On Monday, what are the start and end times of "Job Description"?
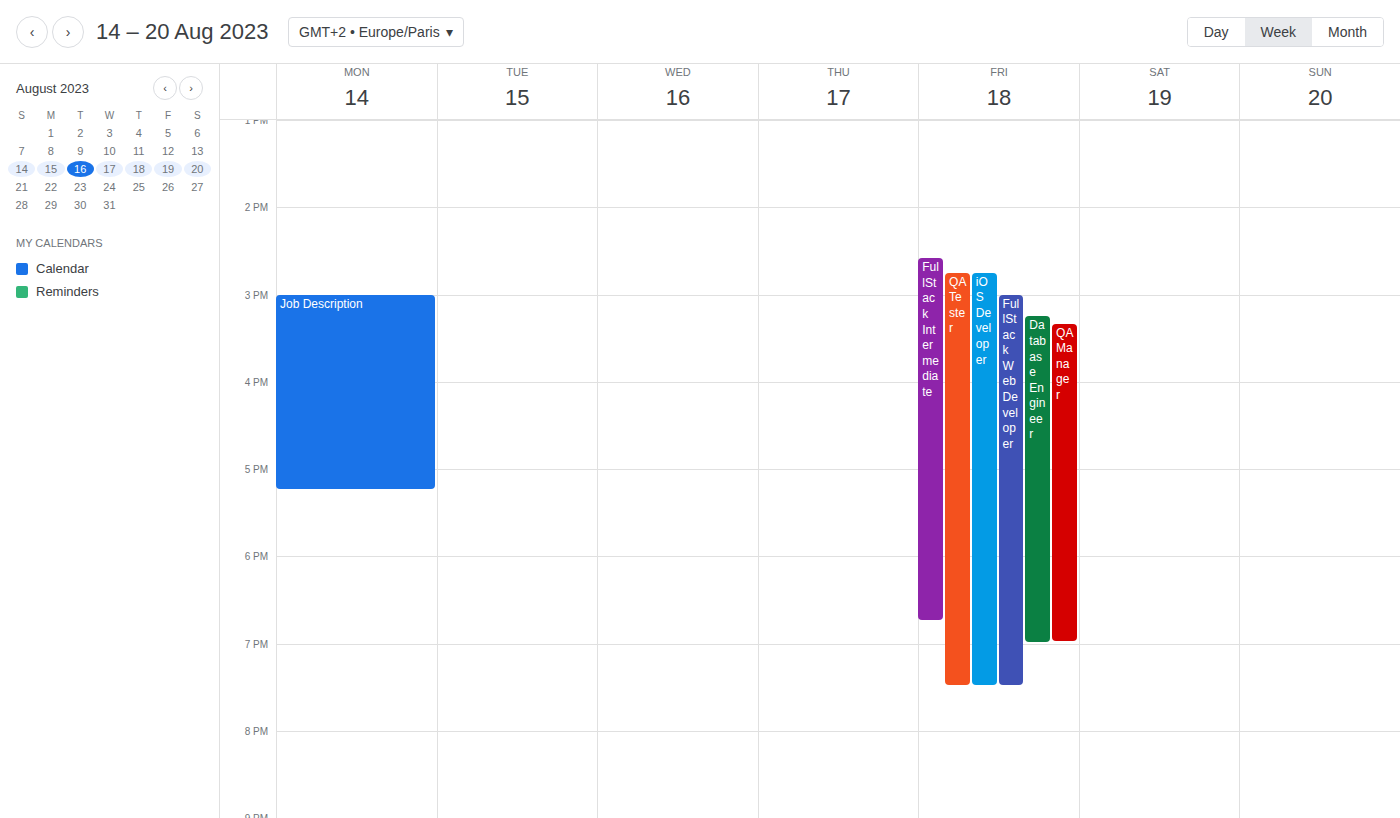
3:00 PM to 5:15 PM